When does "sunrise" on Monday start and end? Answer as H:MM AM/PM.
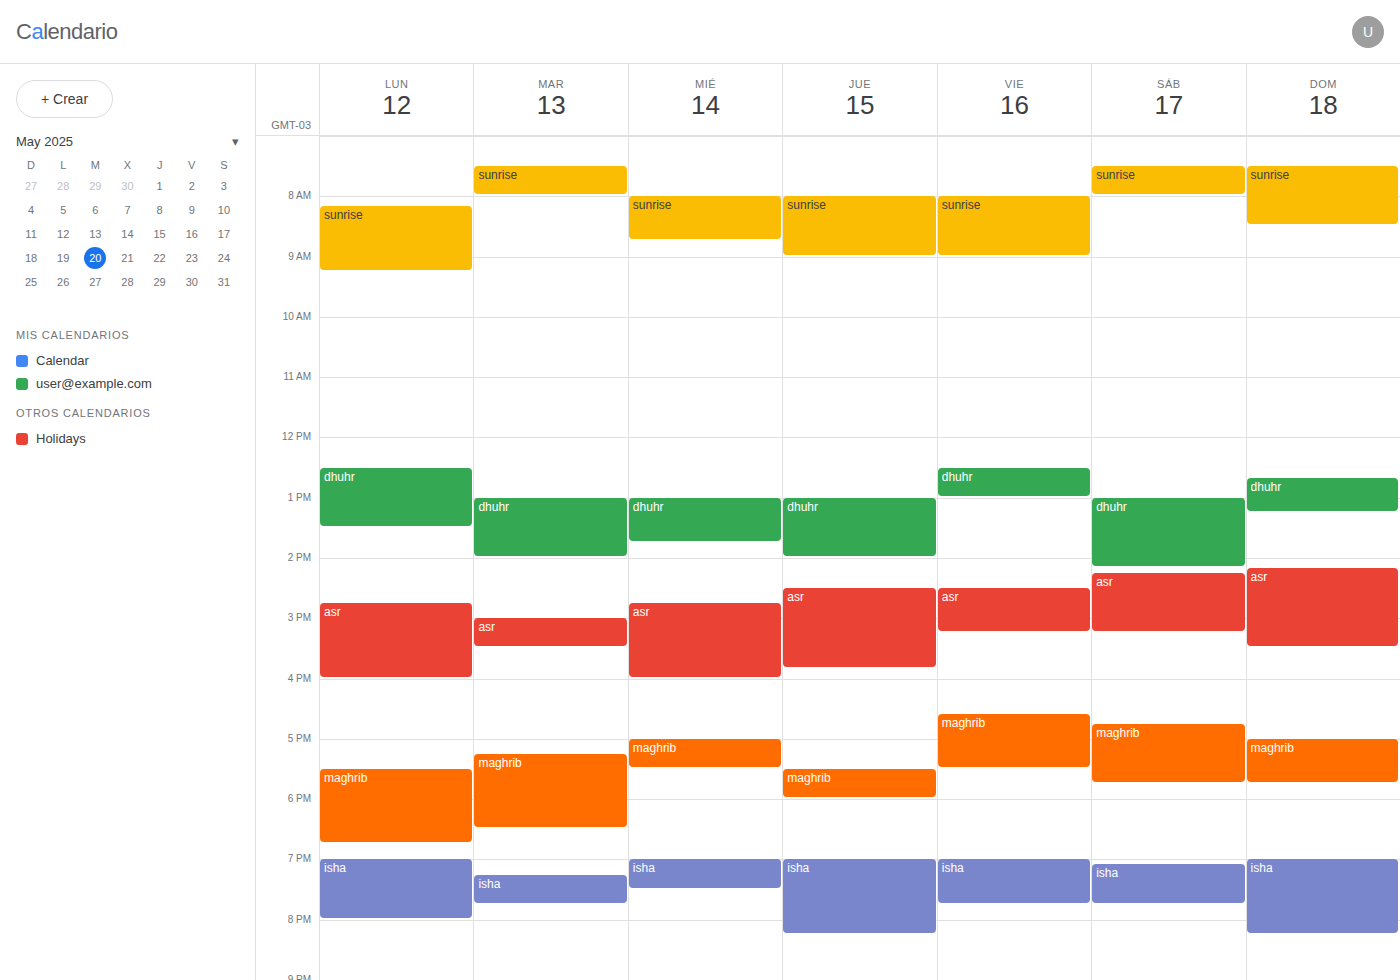
8:10 AM to 9:15 AM